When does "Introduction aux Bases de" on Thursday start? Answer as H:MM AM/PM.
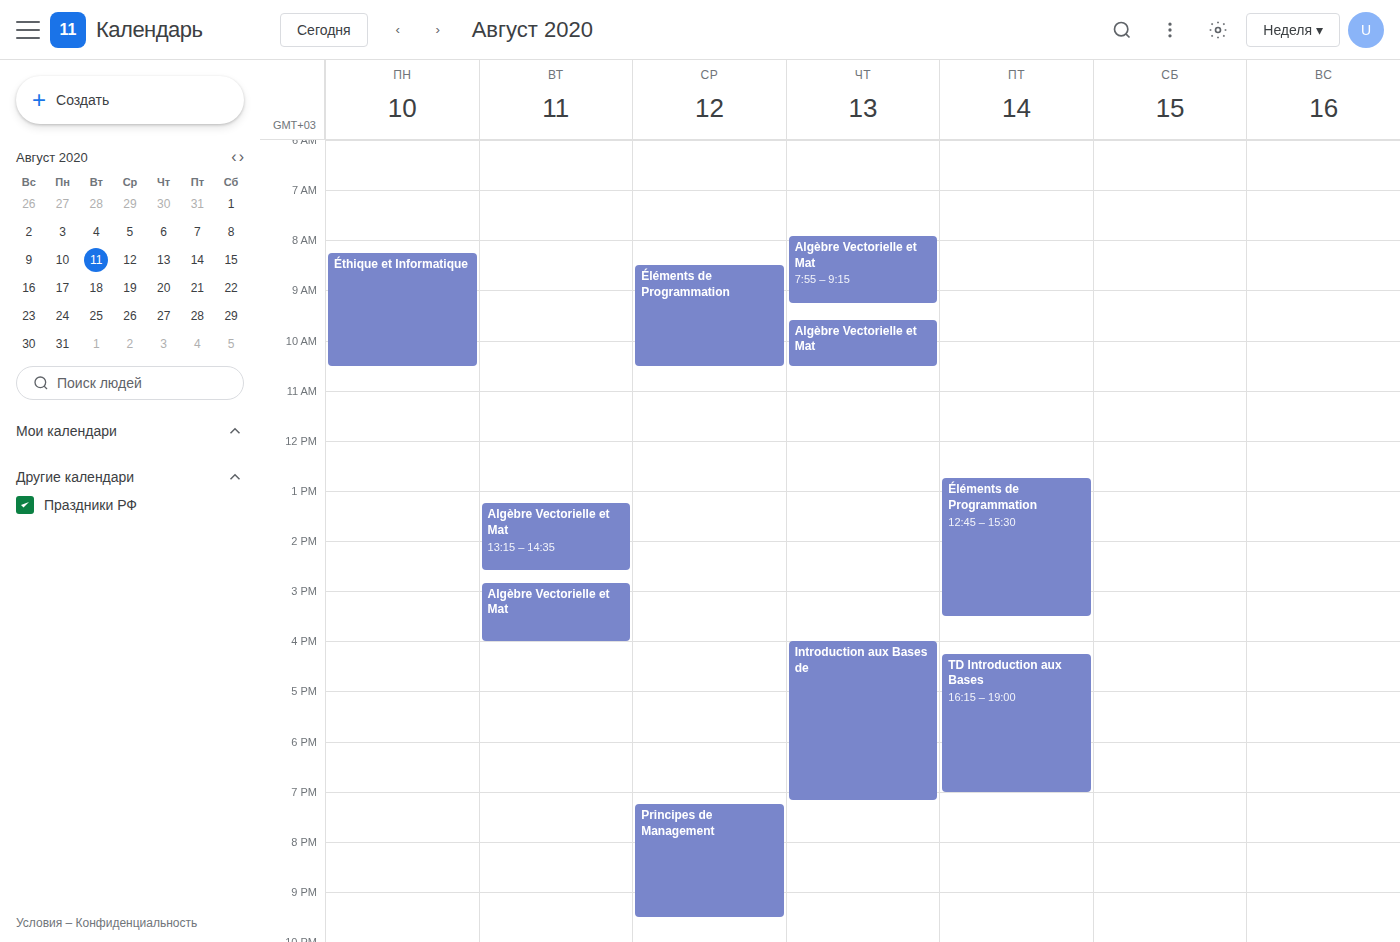
4:00 PM